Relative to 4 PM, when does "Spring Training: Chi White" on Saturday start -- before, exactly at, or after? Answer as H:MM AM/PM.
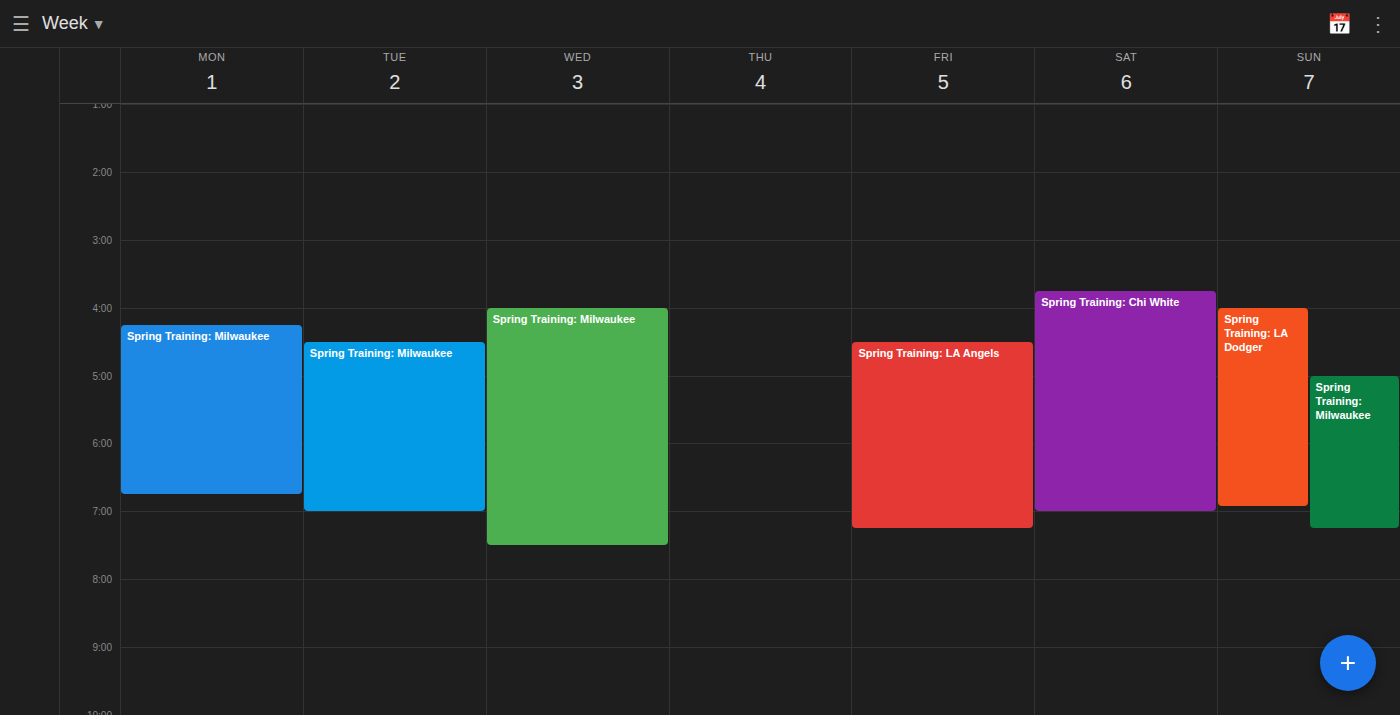
3:45 PM -- before 4 PM, 15 minutes above the 4 PM line.